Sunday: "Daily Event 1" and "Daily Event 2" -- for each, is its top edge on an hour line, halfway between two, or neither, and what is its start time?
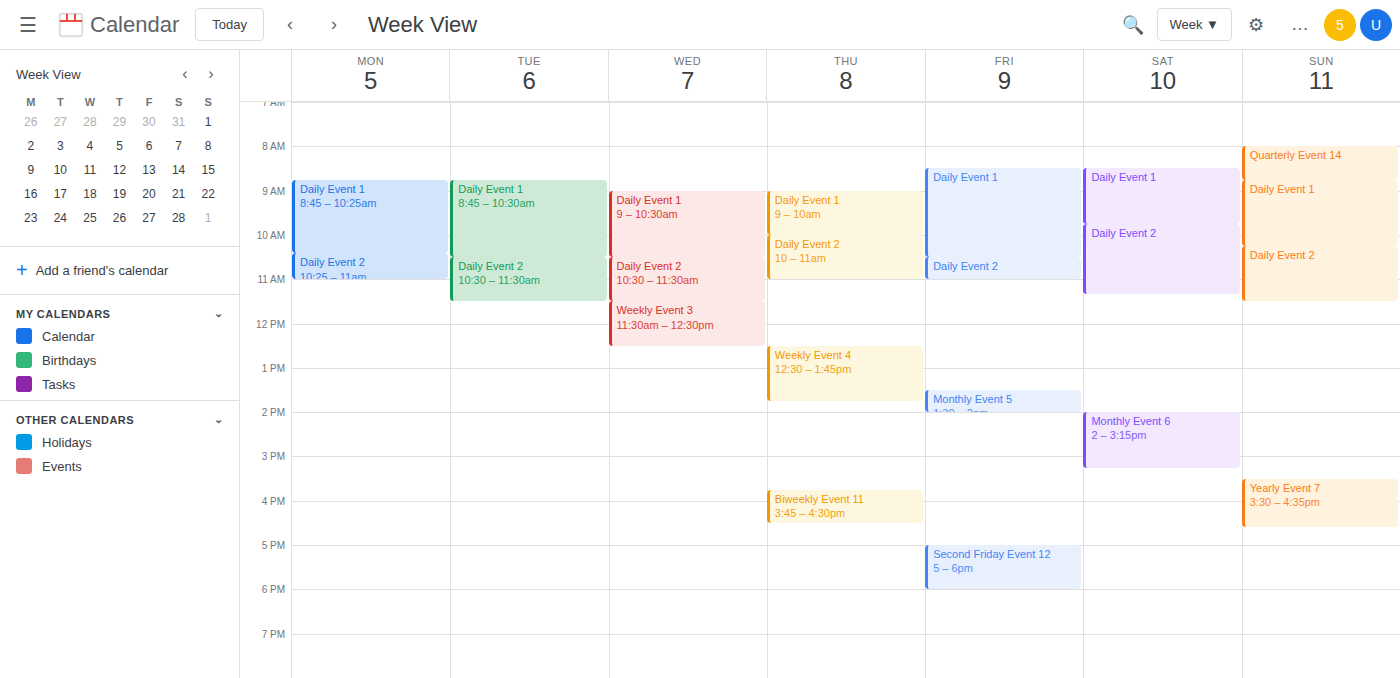
"Daily Event 1": 8:45 AM, neither: three quarters of the way from the 8 AM line to the 9 AM line. "Daily Event 2": 10:15 AM, neither: a quarter of the way from the 10 AM line to the 11 AM line.